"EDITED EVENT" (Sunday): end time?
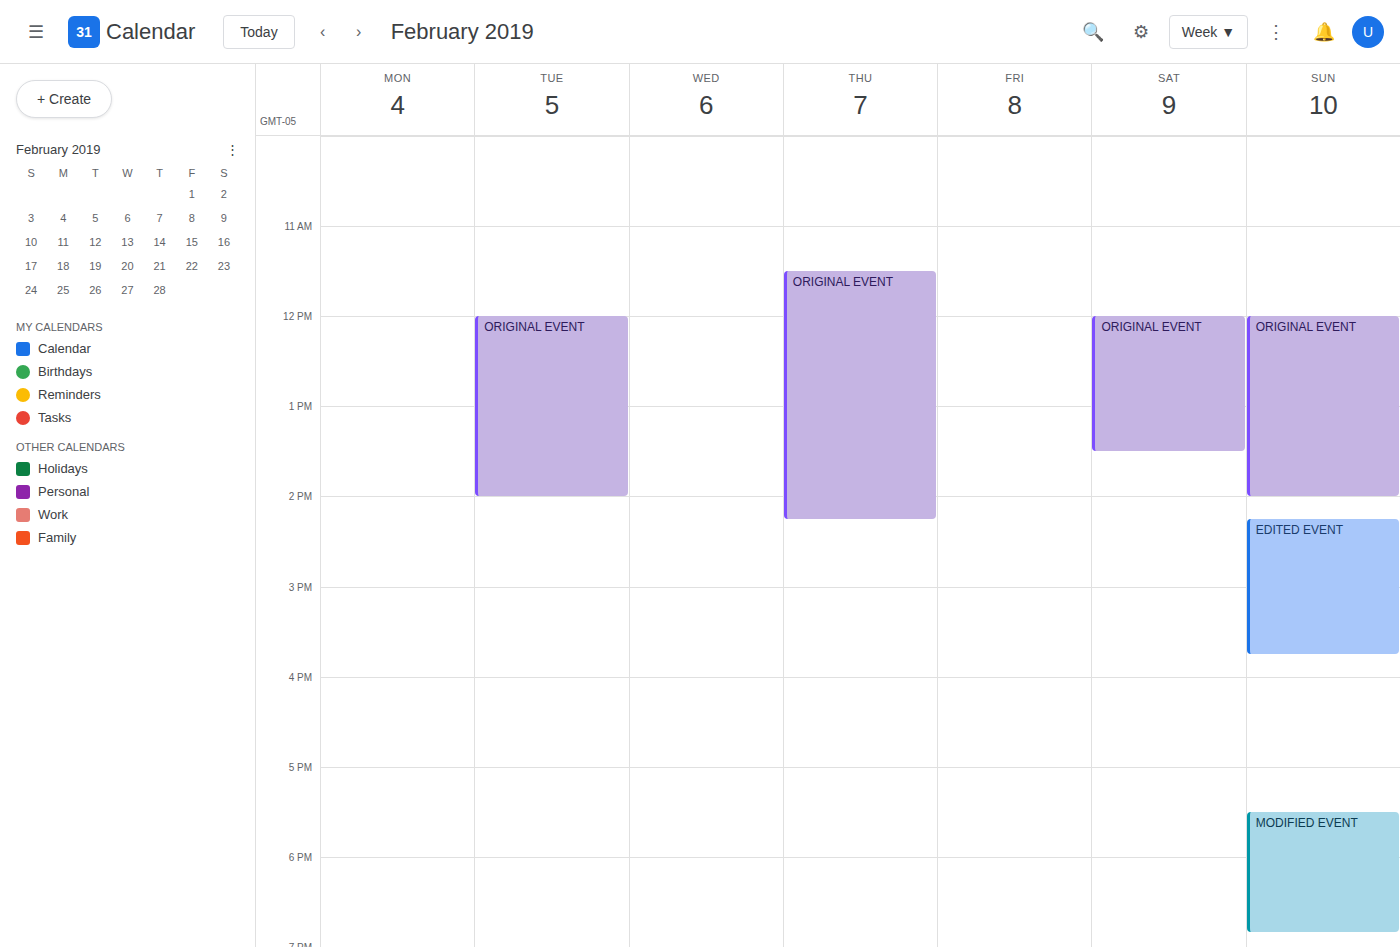
3:45 PM